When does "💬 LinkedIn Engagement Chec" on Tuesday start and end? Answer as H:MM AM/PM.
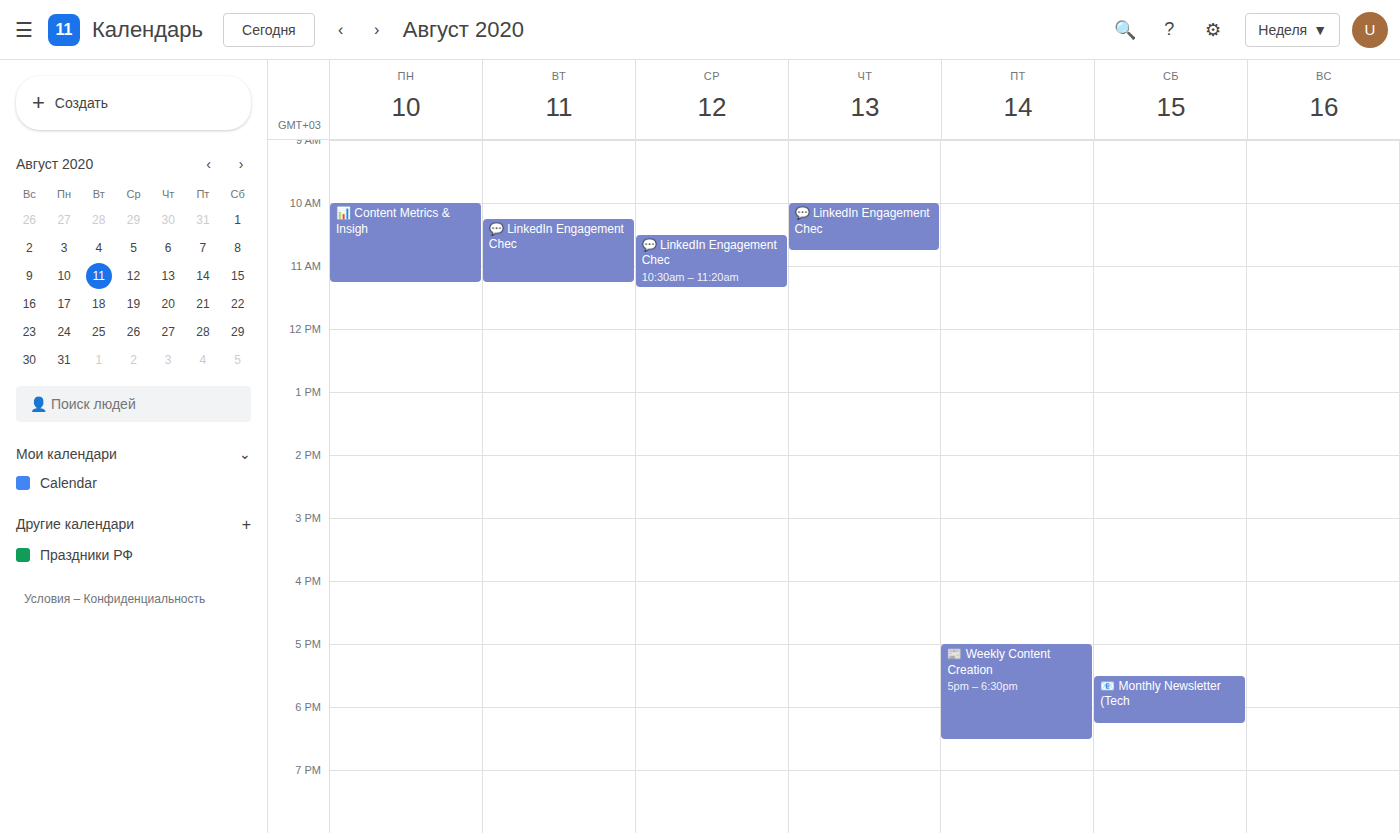
10:15 AM to 11:15 AM